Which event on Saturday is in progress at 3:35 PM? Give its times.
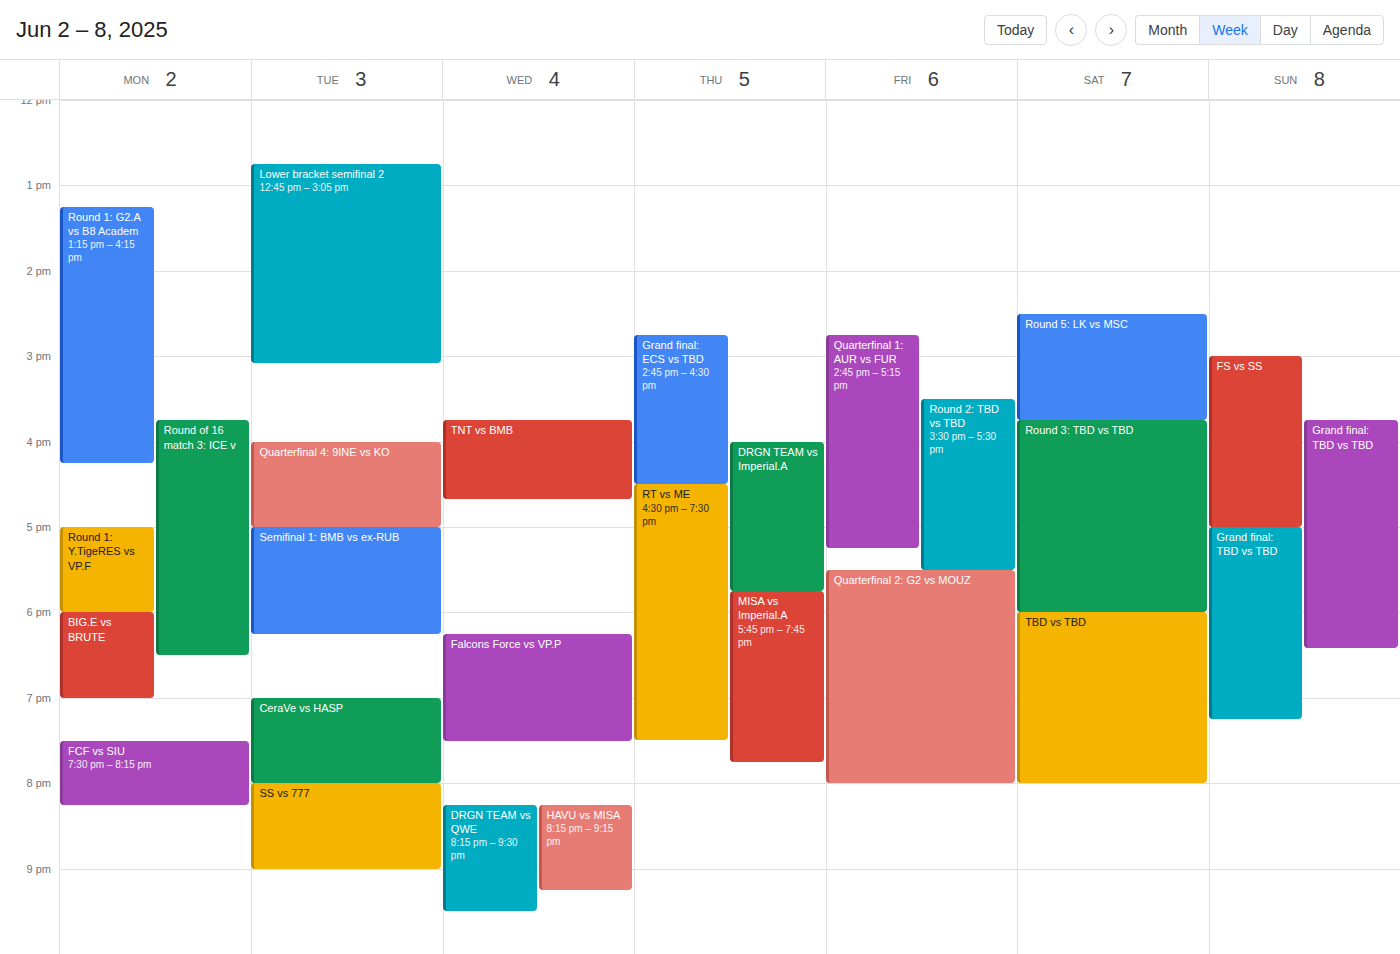
"Round 5: LK vs MSC", 2:30 PM to 3:45 PM